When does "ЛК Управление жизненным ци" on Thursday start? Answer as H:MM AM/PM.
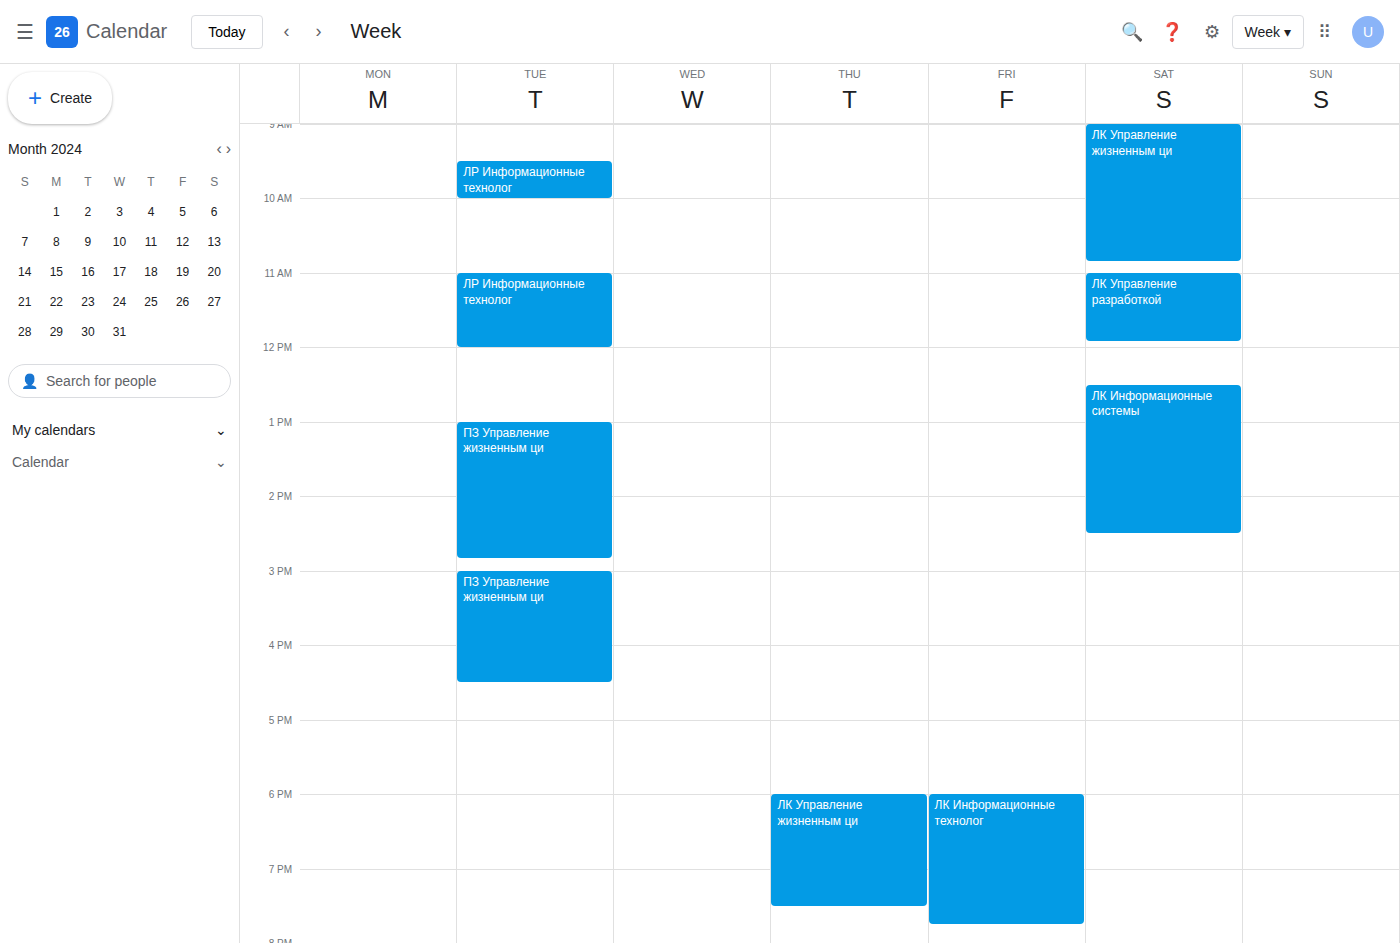
6:00 PM